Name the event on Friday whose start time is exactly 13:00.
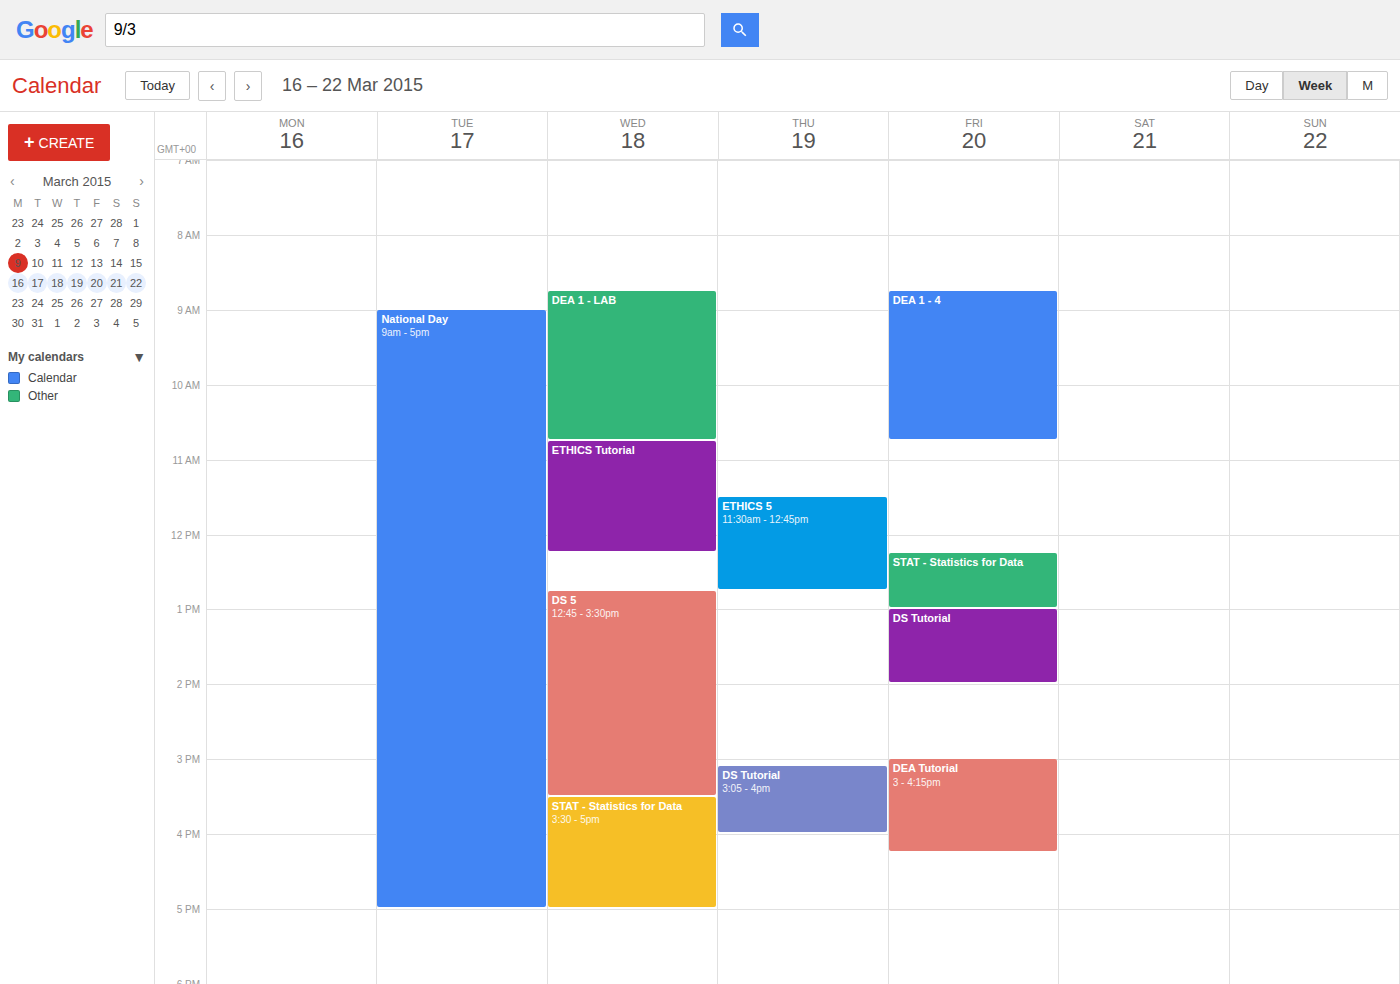
"DS Tutorial"